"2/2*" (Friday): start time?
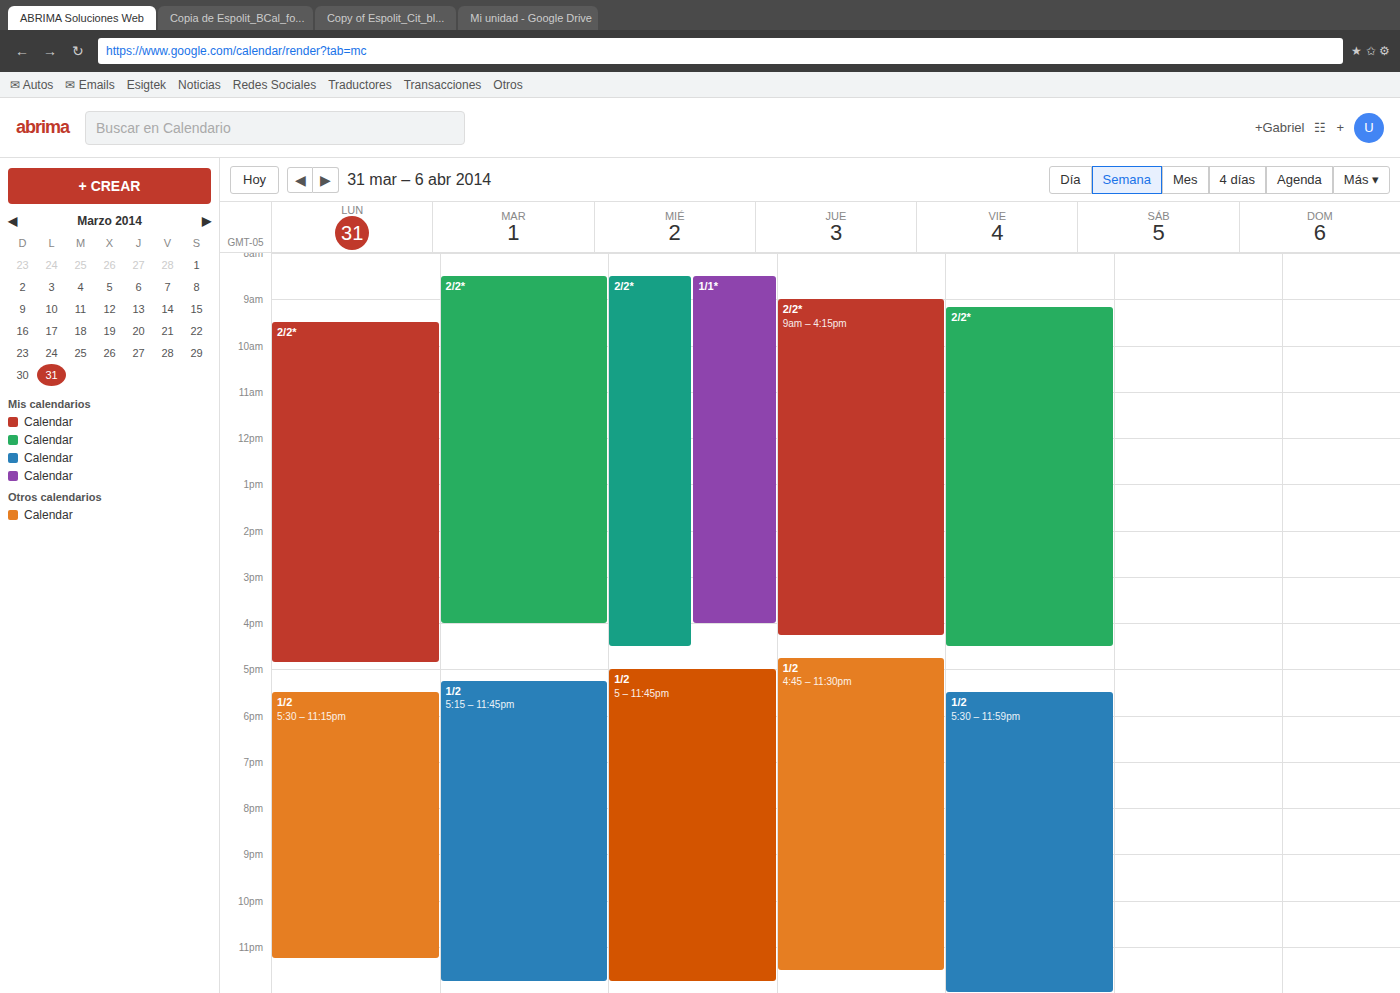
9:10 AM